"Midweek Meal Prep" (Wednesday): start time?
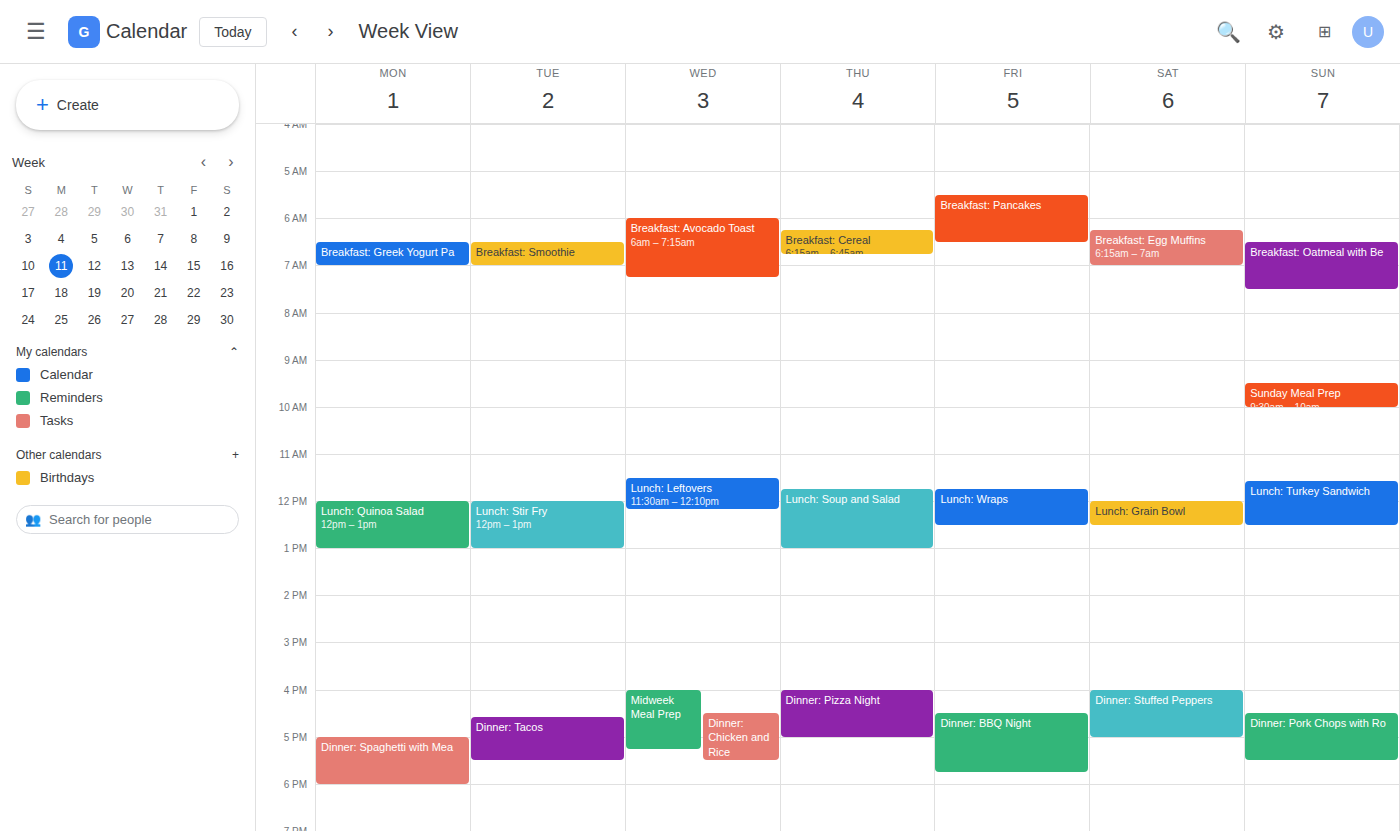
4:00 PM